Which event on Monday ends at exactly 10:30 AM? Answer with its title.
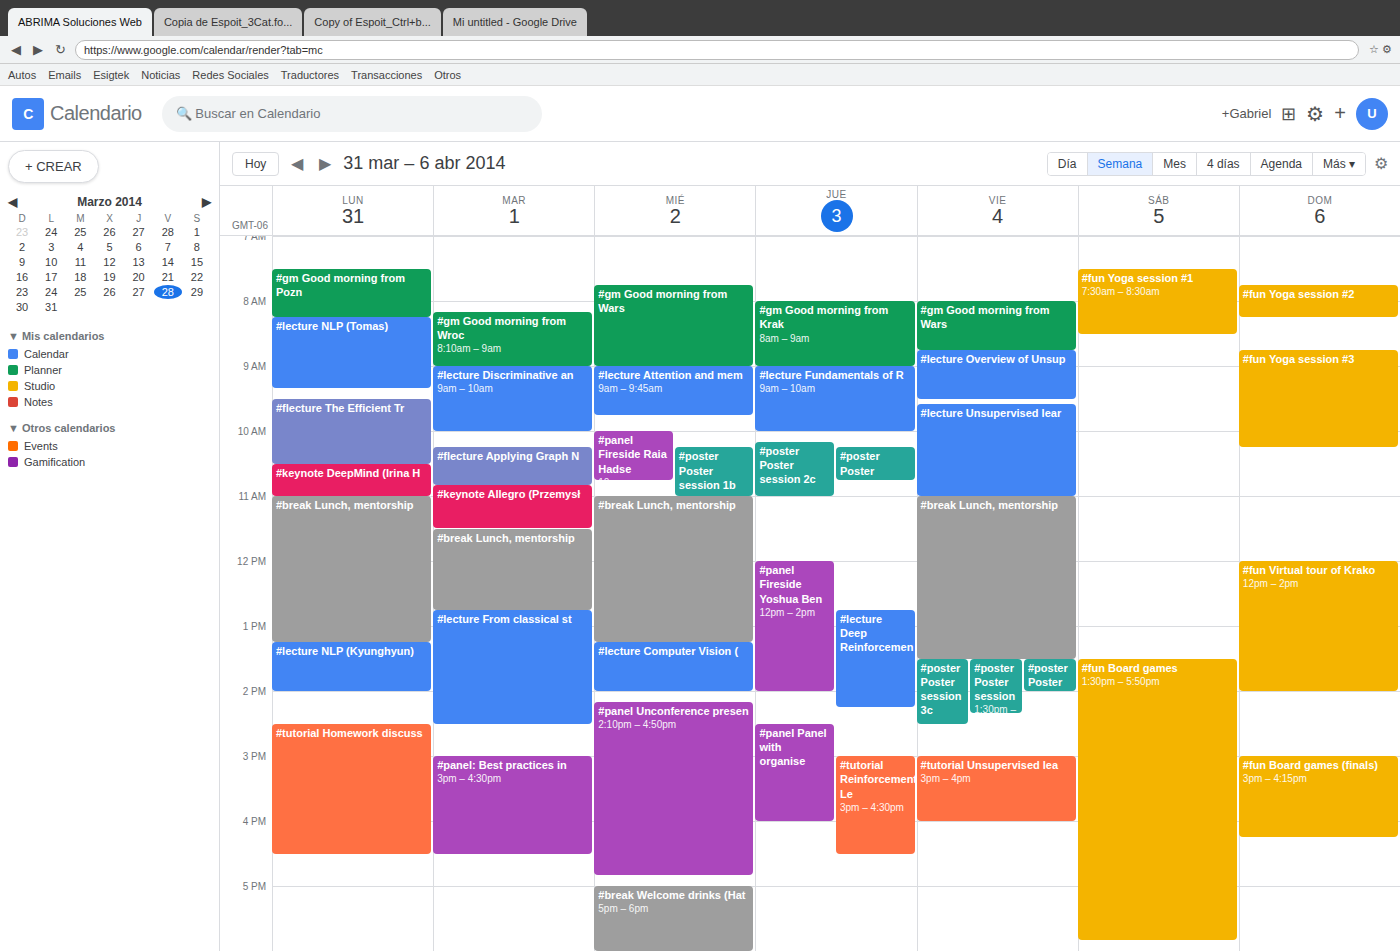
"#flecture The Efficient Tr"